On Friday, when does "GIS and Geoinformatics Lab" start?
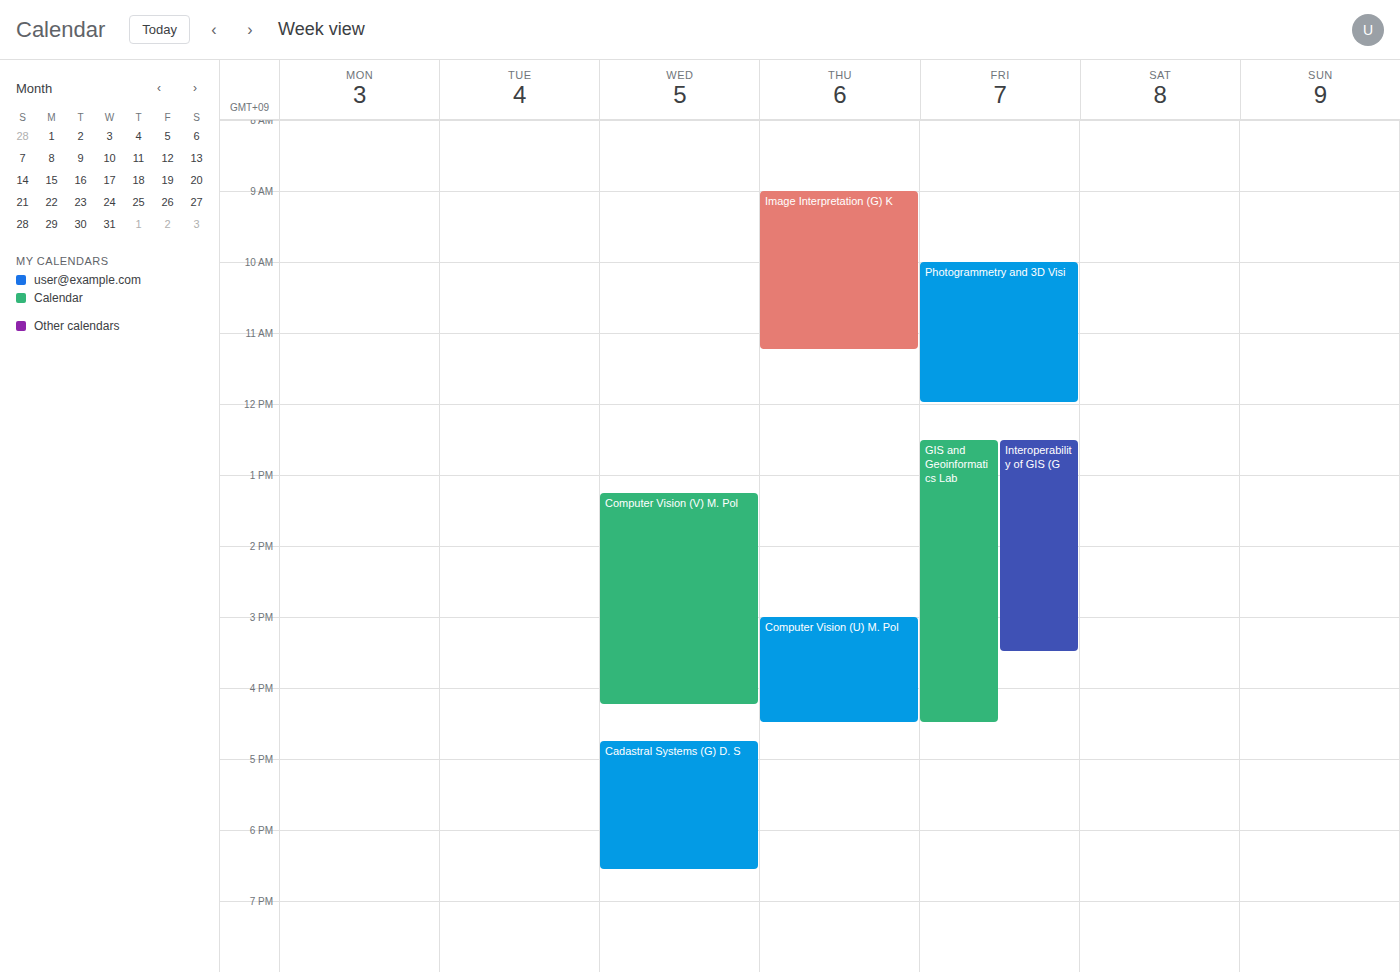
12:30 PM